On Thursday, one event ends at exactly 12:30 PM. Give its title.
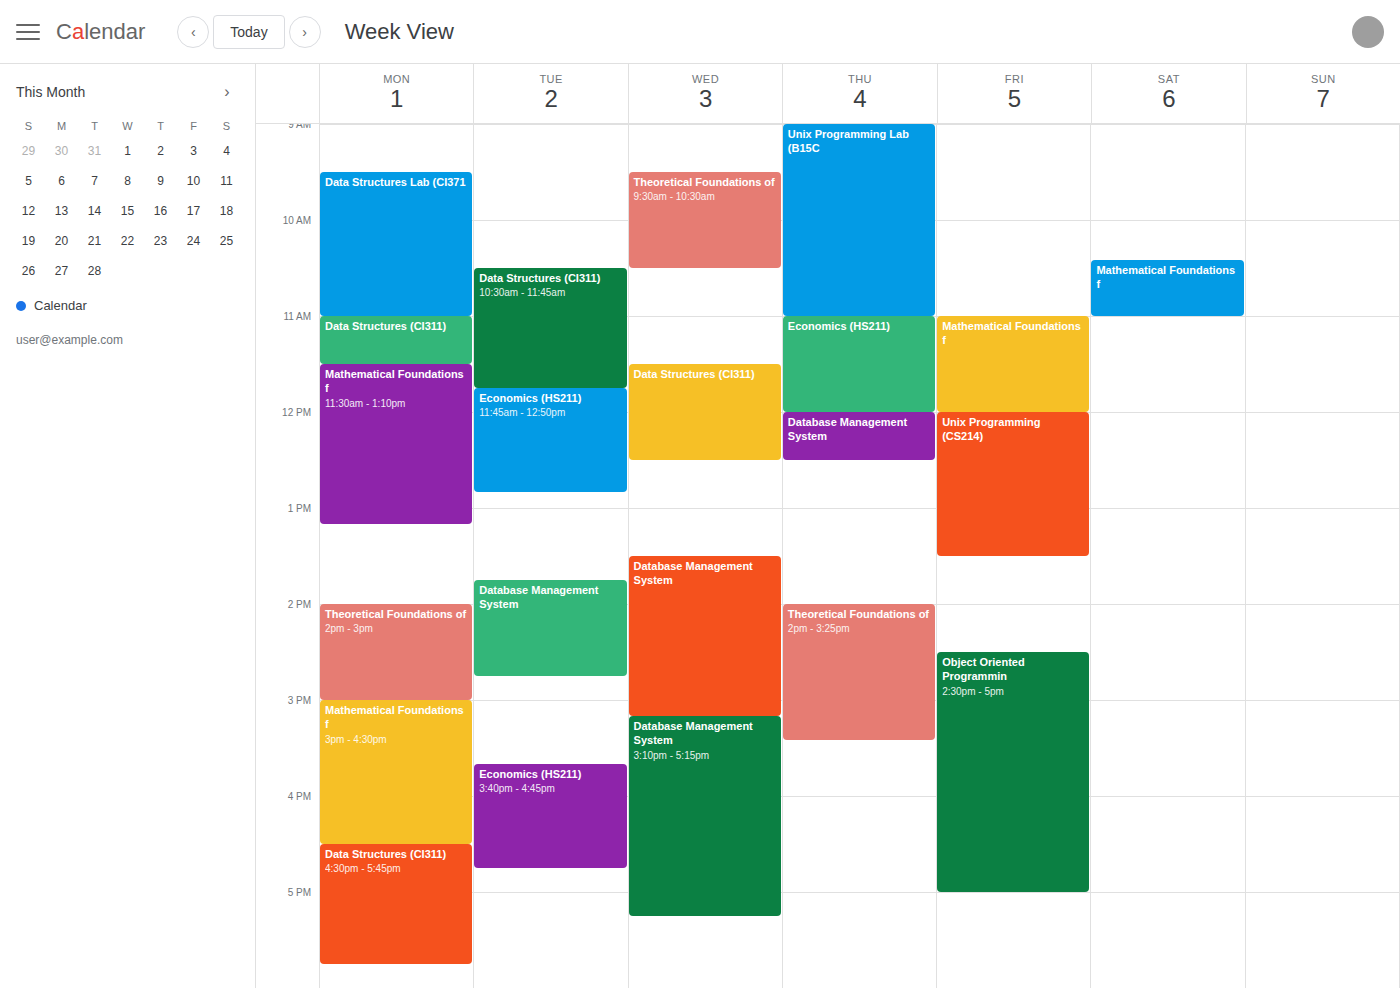
"Database Management System"